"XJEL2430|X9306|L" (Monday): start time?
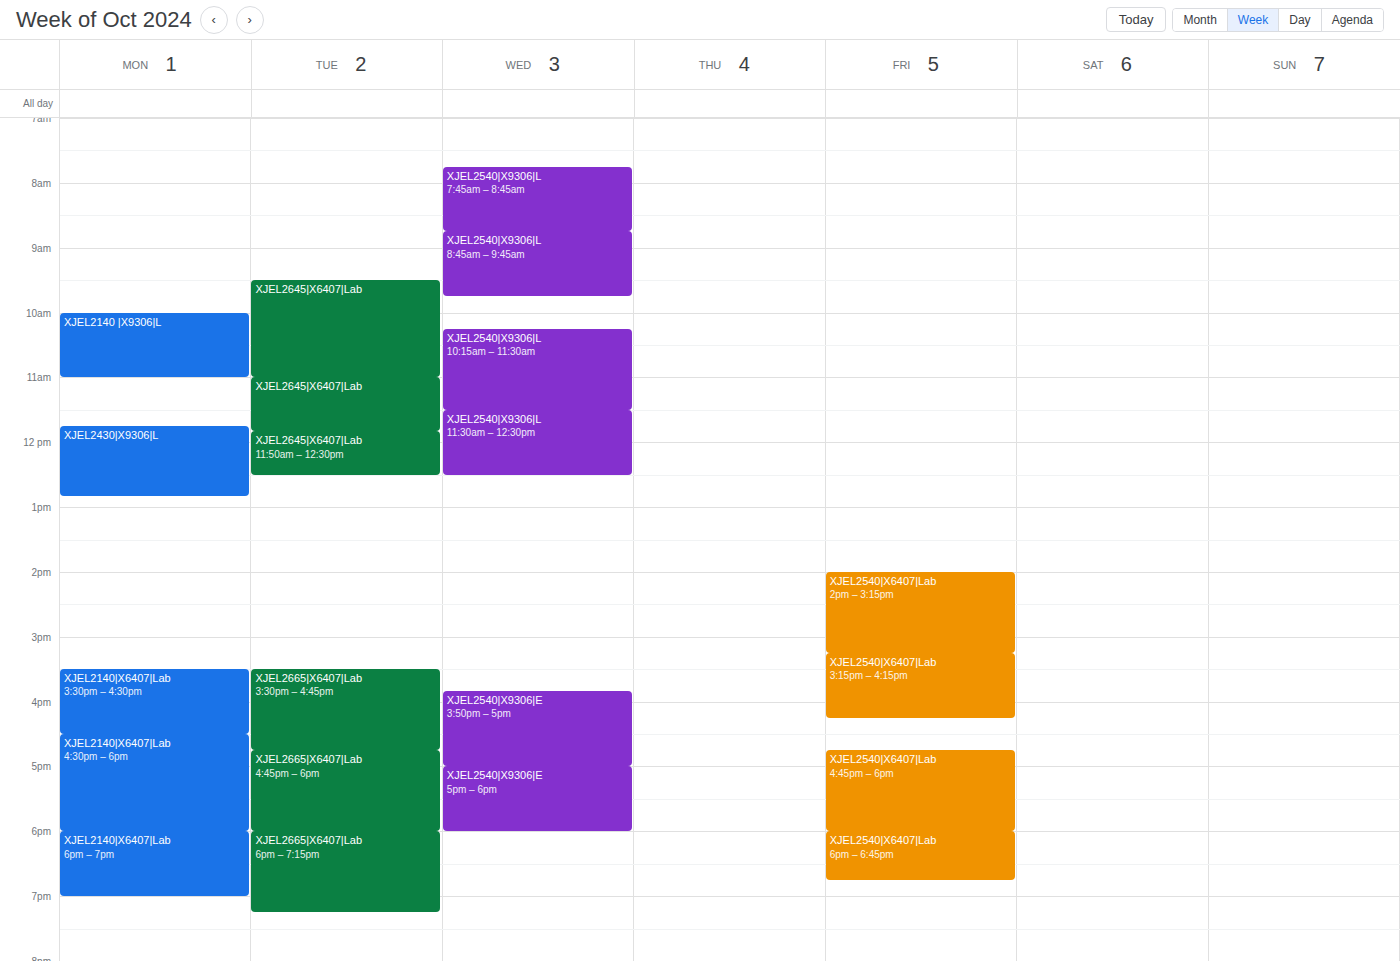
11:45 AM